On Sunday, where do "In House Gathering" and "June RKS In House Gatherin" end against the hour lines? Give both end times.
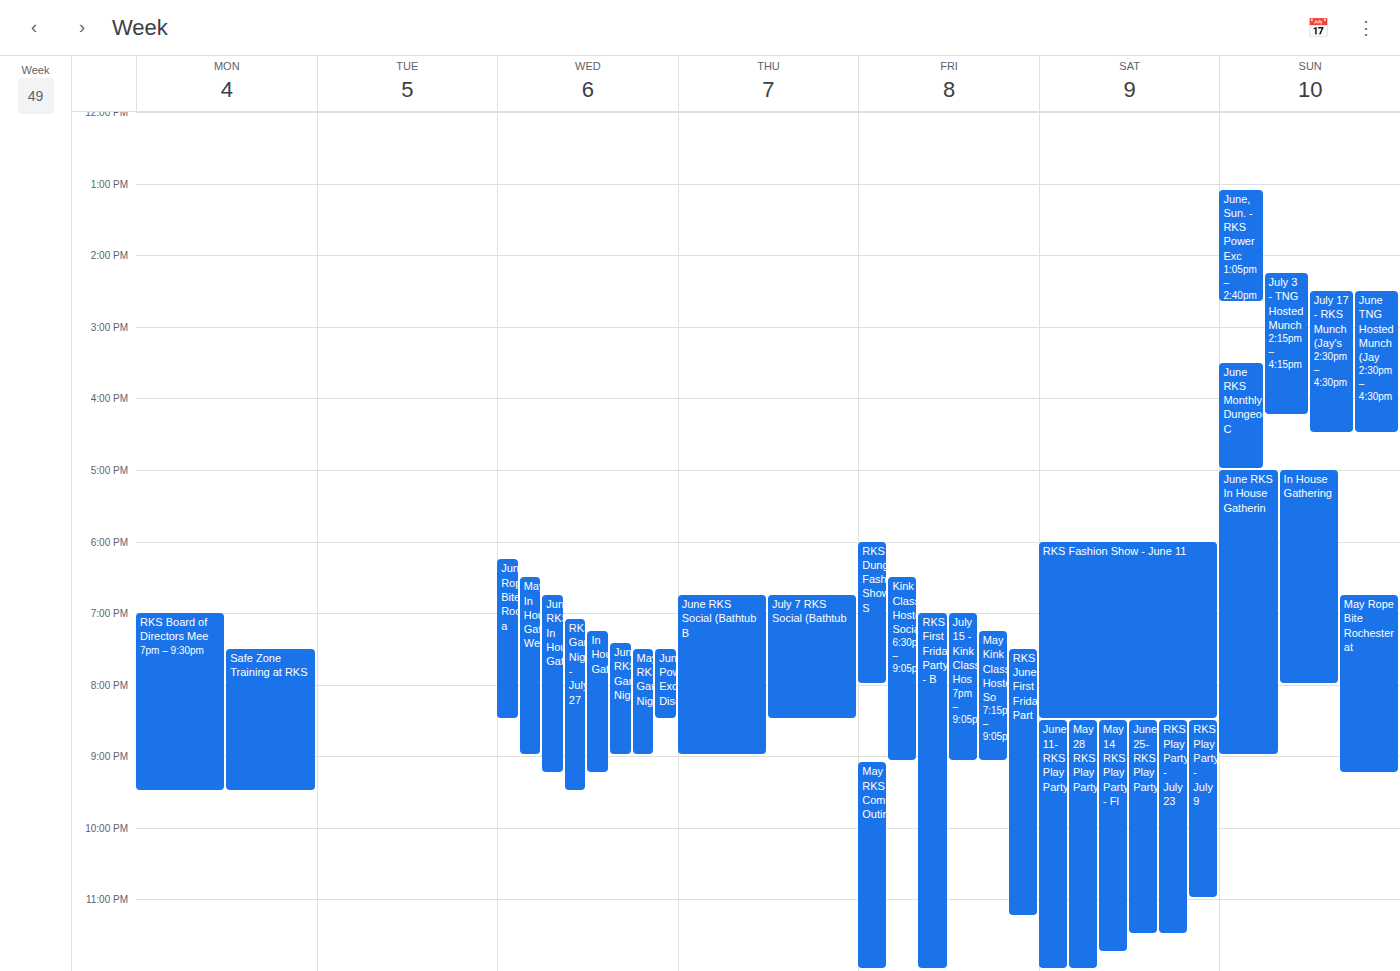
"In House Gathering": 8:00 PM, exactly on the 8 PM line. "June RKS In House Gatherin": 9:00 PM, exactly on the 9 PM line.